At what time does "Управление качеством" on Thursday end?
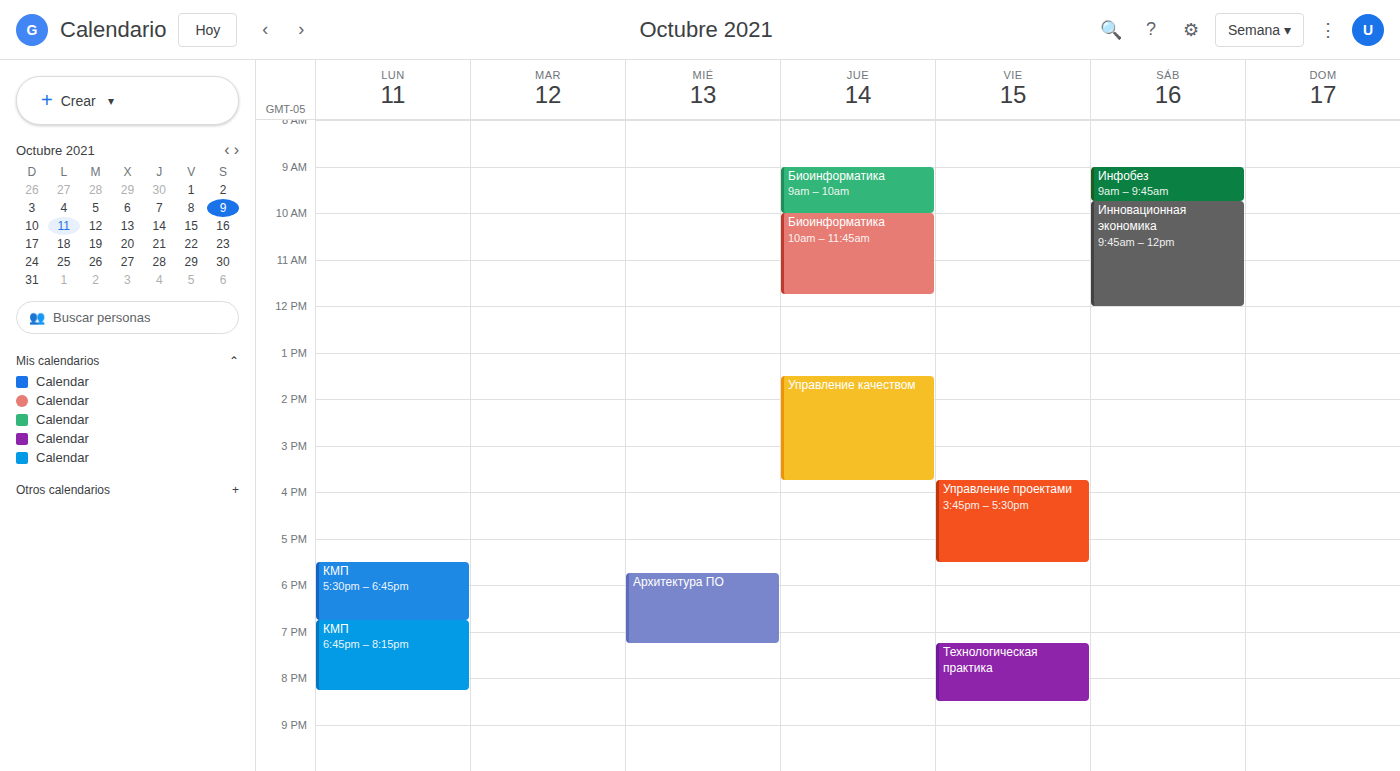
3:45 PM